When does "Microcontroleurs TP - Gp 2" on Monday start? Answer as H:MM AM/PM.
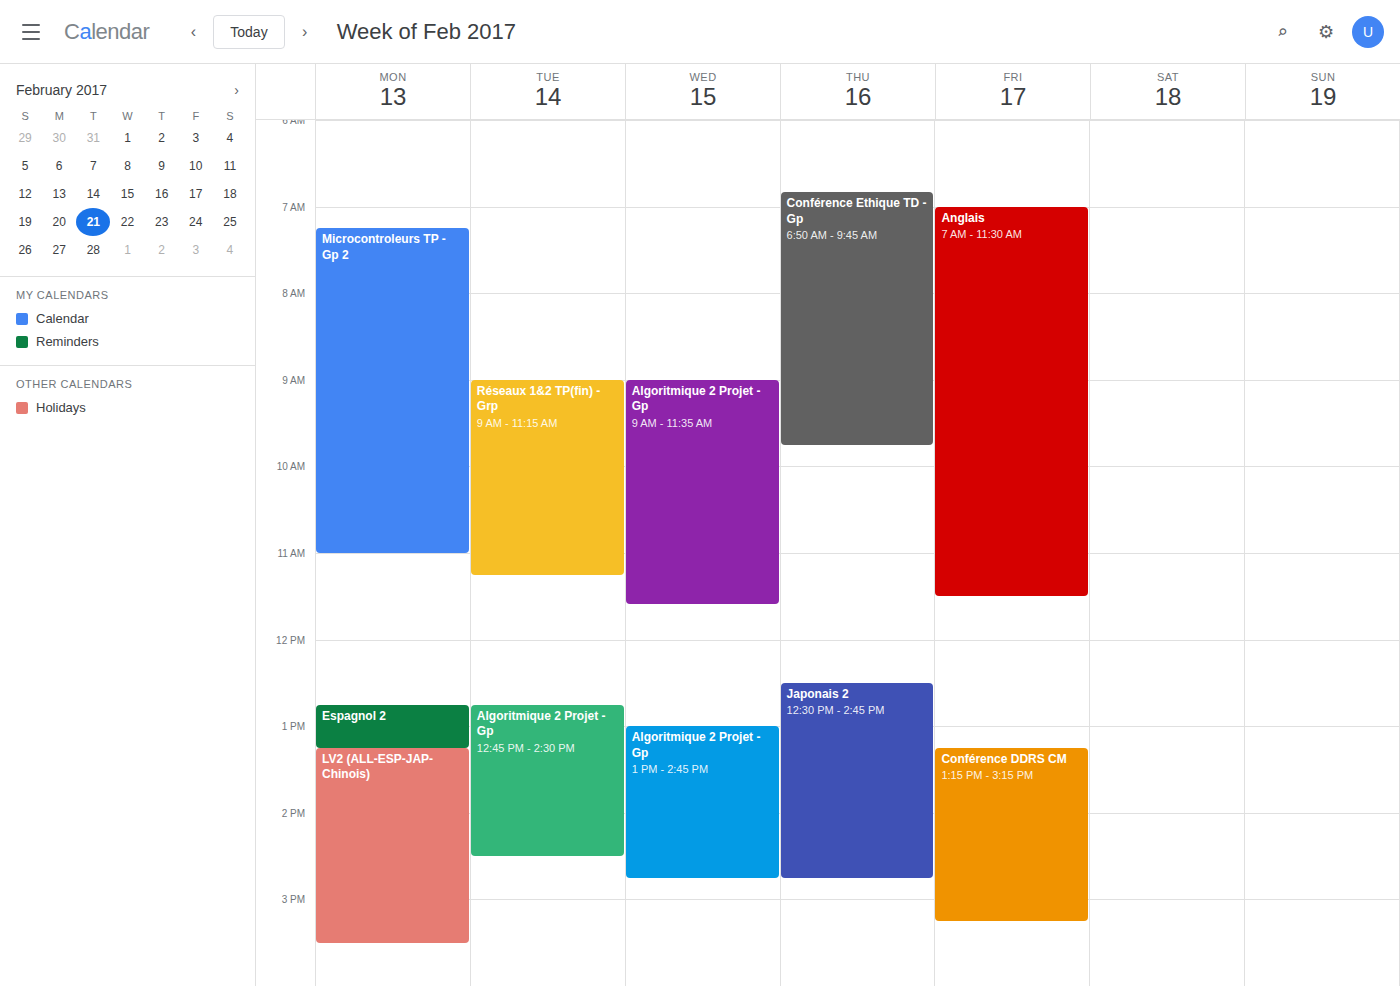
7:15 AM